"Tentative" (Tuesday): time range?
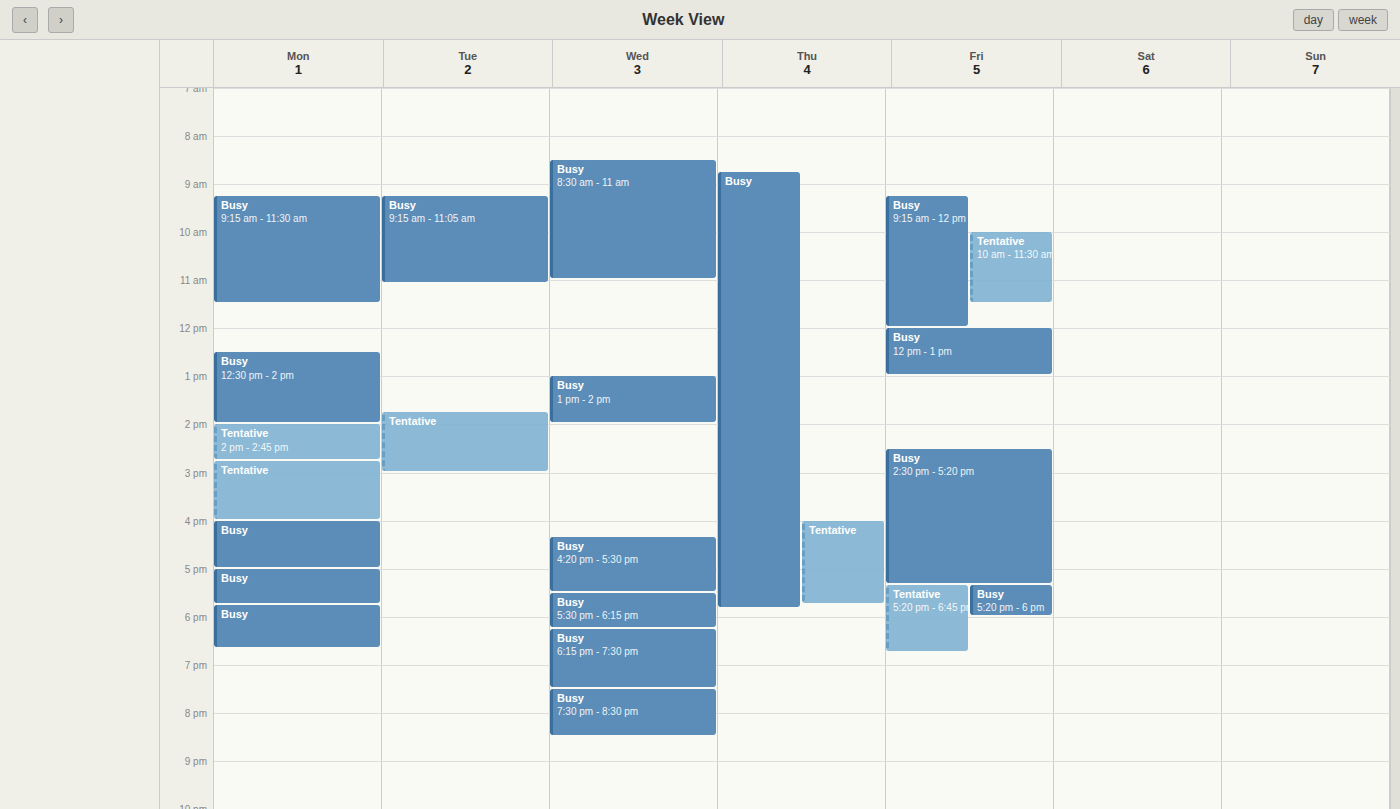
13:45 to 15:00